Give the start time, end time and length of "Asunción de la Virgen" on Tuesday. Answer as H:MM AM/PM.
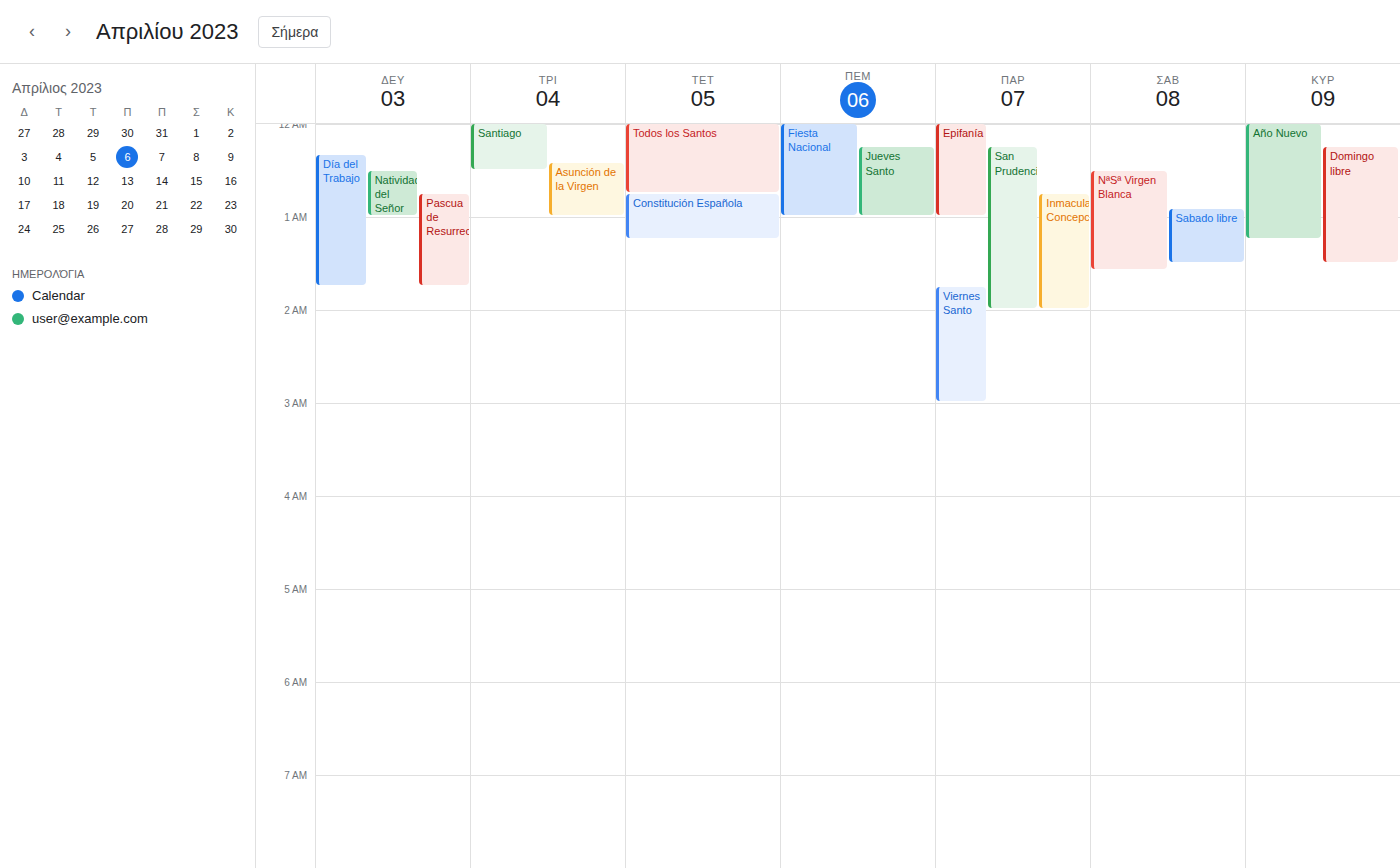
12:25 AM to 1:00 AM, 35 minutes